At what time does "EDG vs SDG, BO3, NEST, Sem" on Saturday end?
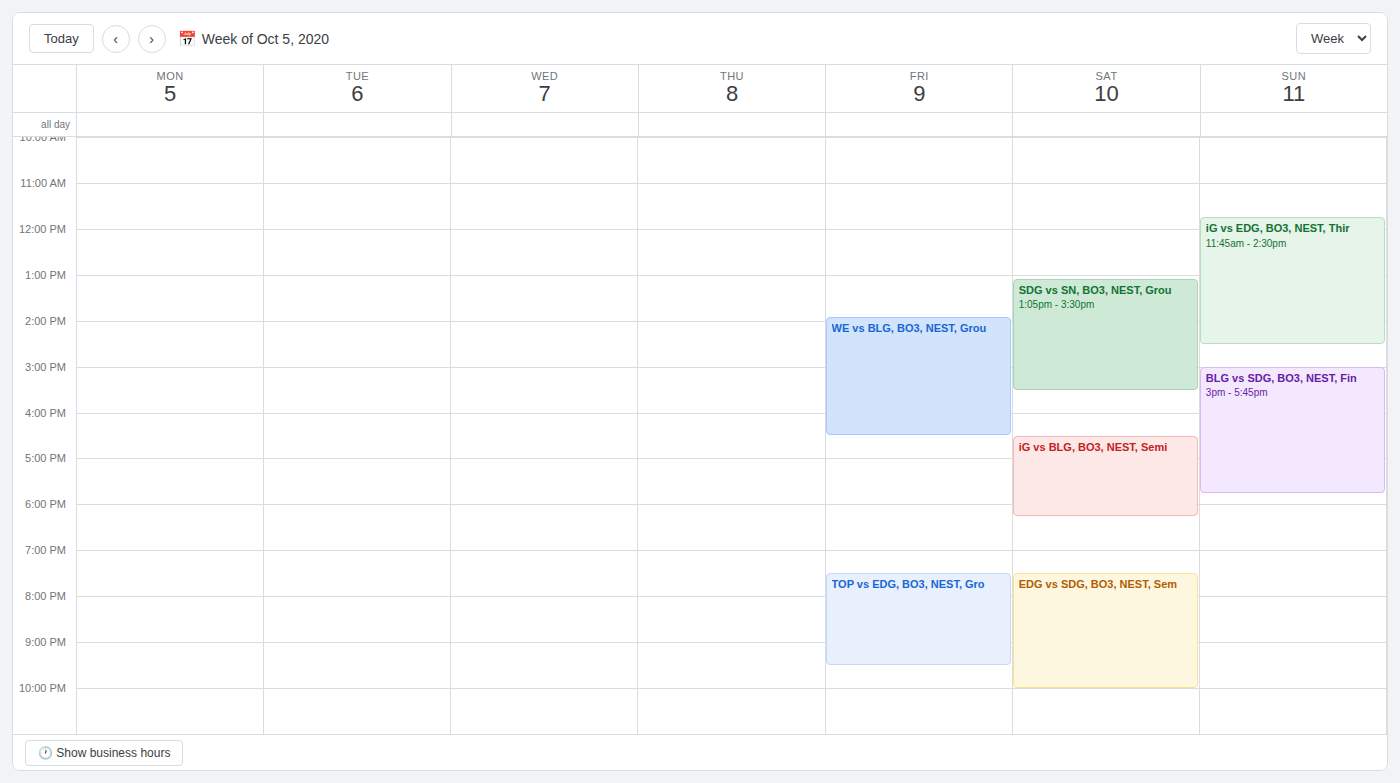
10:00 PM